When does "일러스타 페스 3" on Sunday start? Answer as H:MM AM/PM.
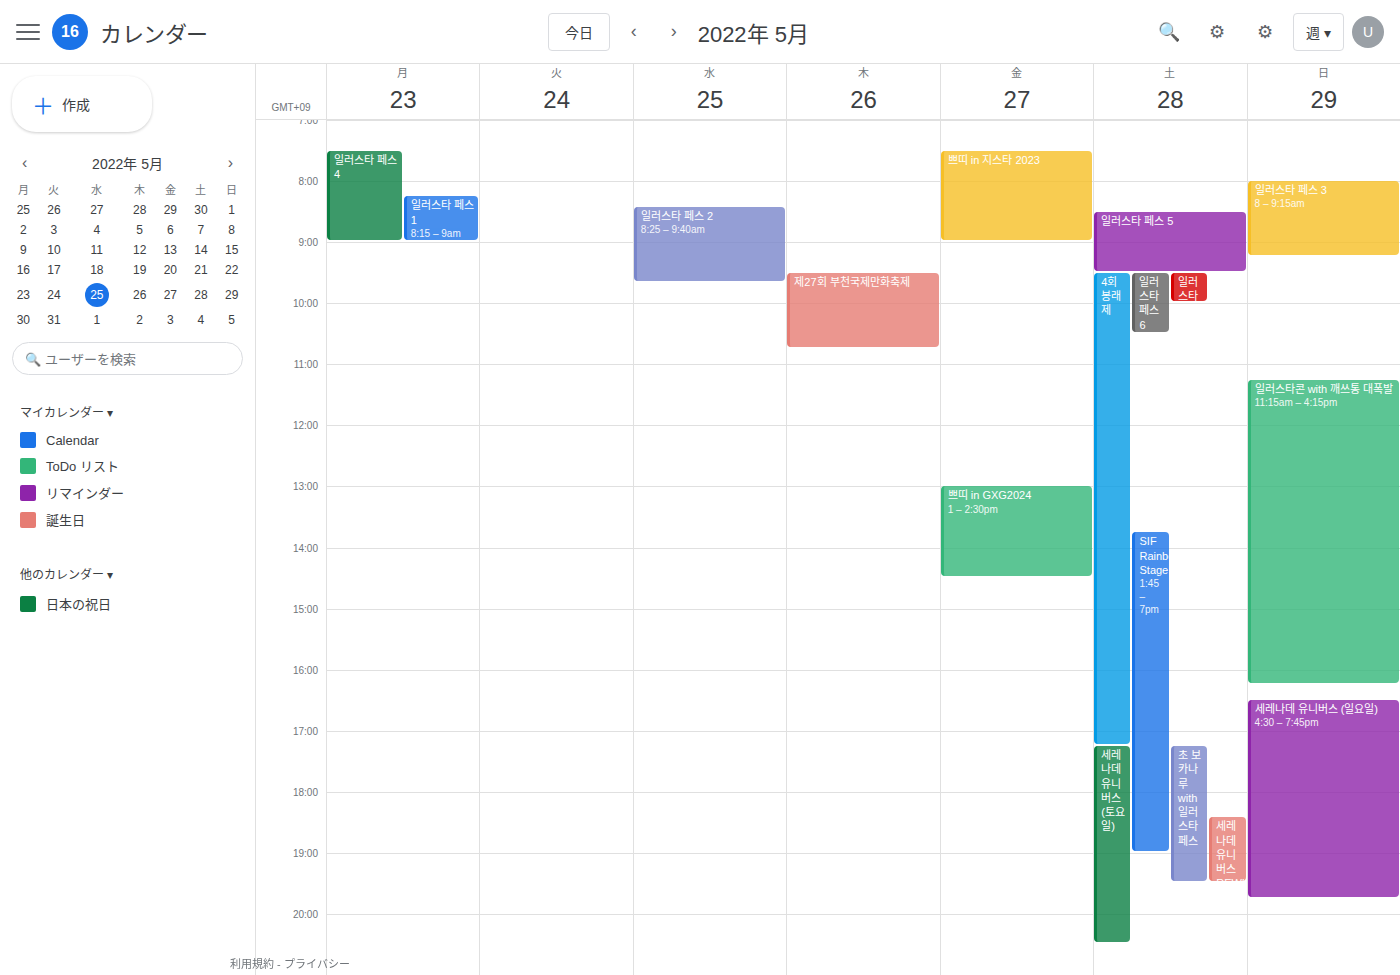
8:00 AM